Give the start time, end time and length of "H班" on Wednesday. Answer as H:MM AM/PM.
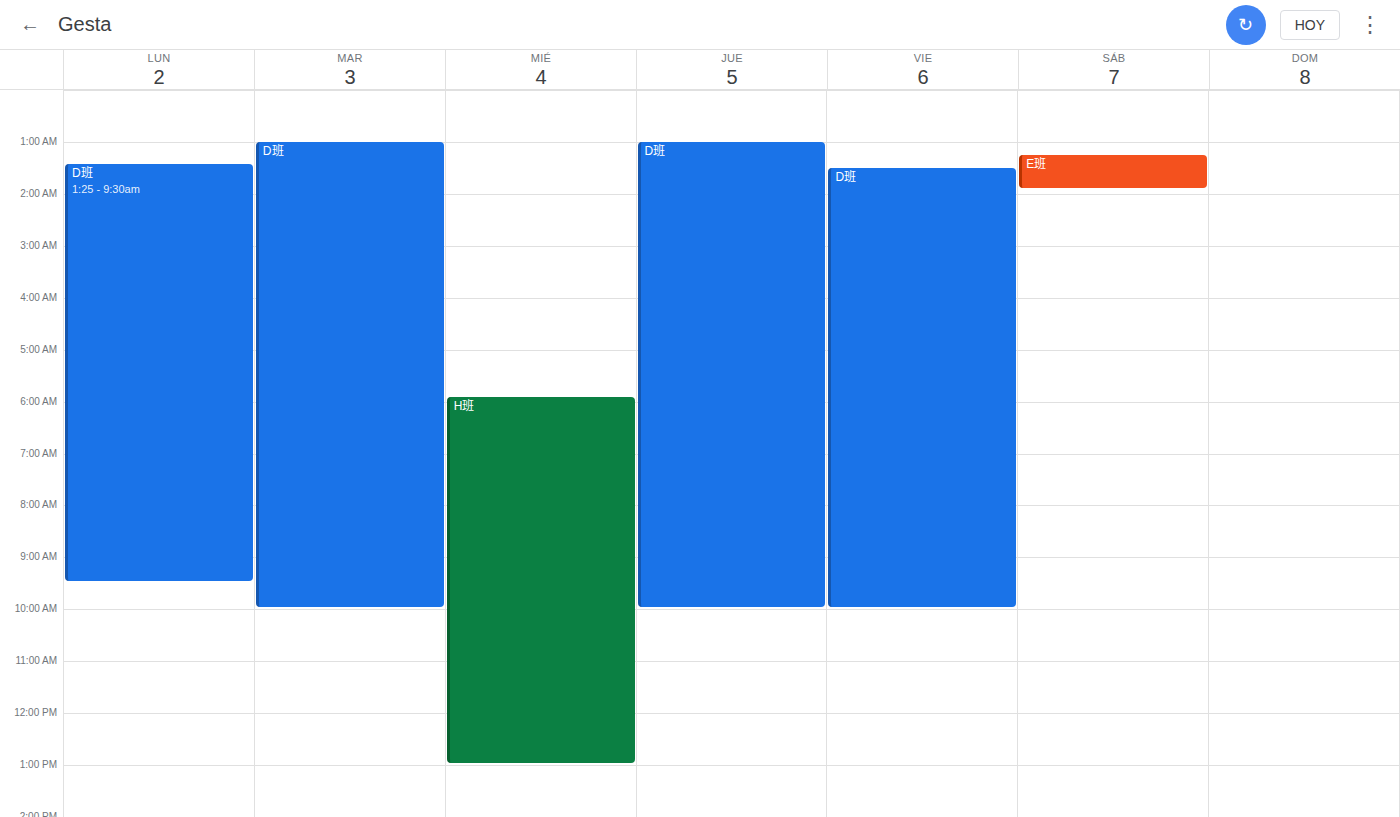
5:55 AM to 1:00 PM, 7 hours 5 minutes